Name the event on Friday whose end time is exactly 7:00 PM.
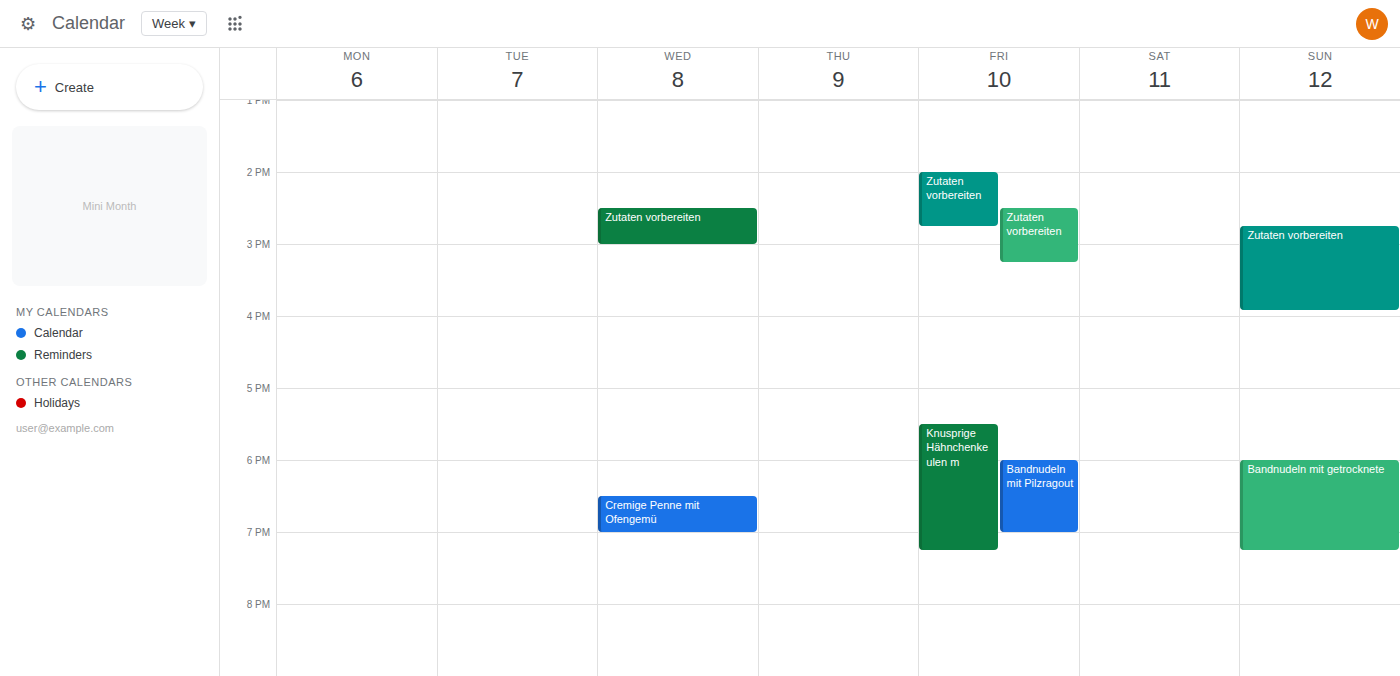
"Bandnudeln mit Pilzragout"